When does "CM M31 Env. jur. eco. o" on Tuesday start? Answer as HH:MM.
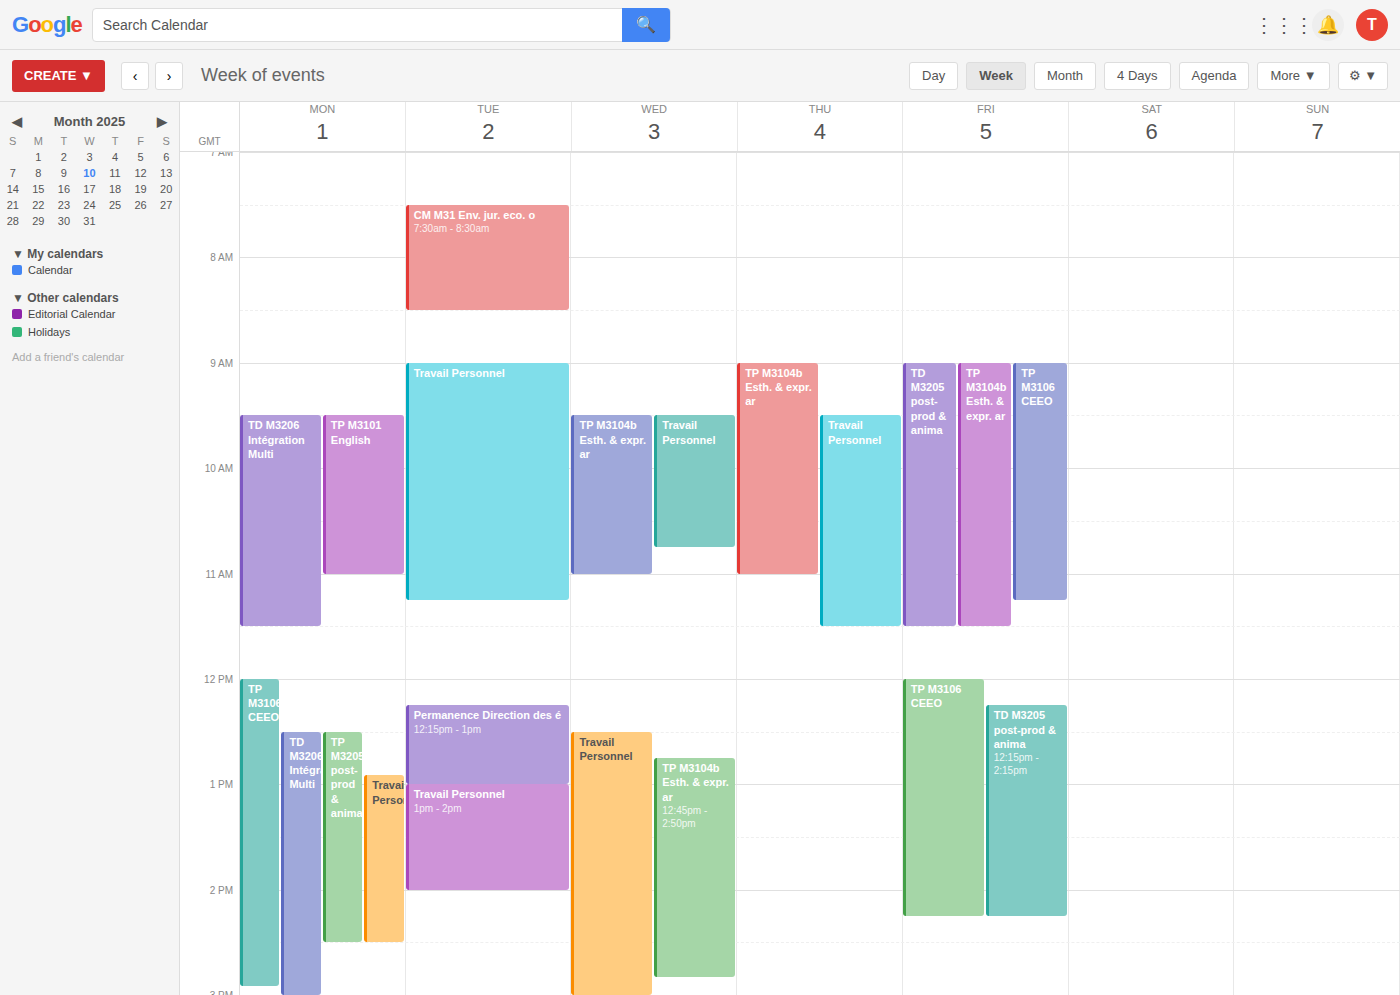
07:30